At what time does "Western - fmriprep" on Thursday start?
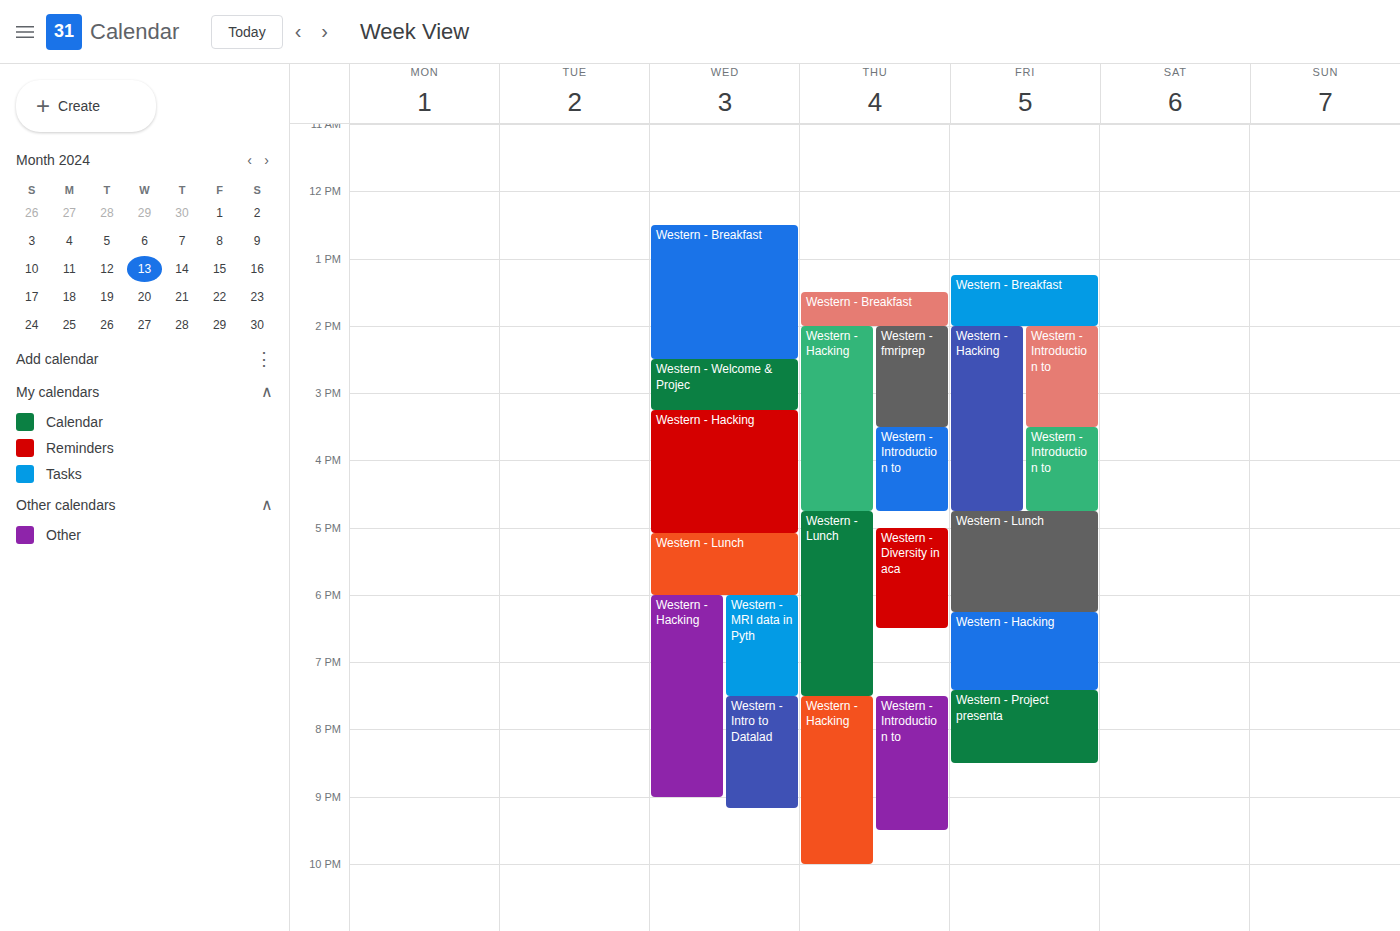
2:00 PM